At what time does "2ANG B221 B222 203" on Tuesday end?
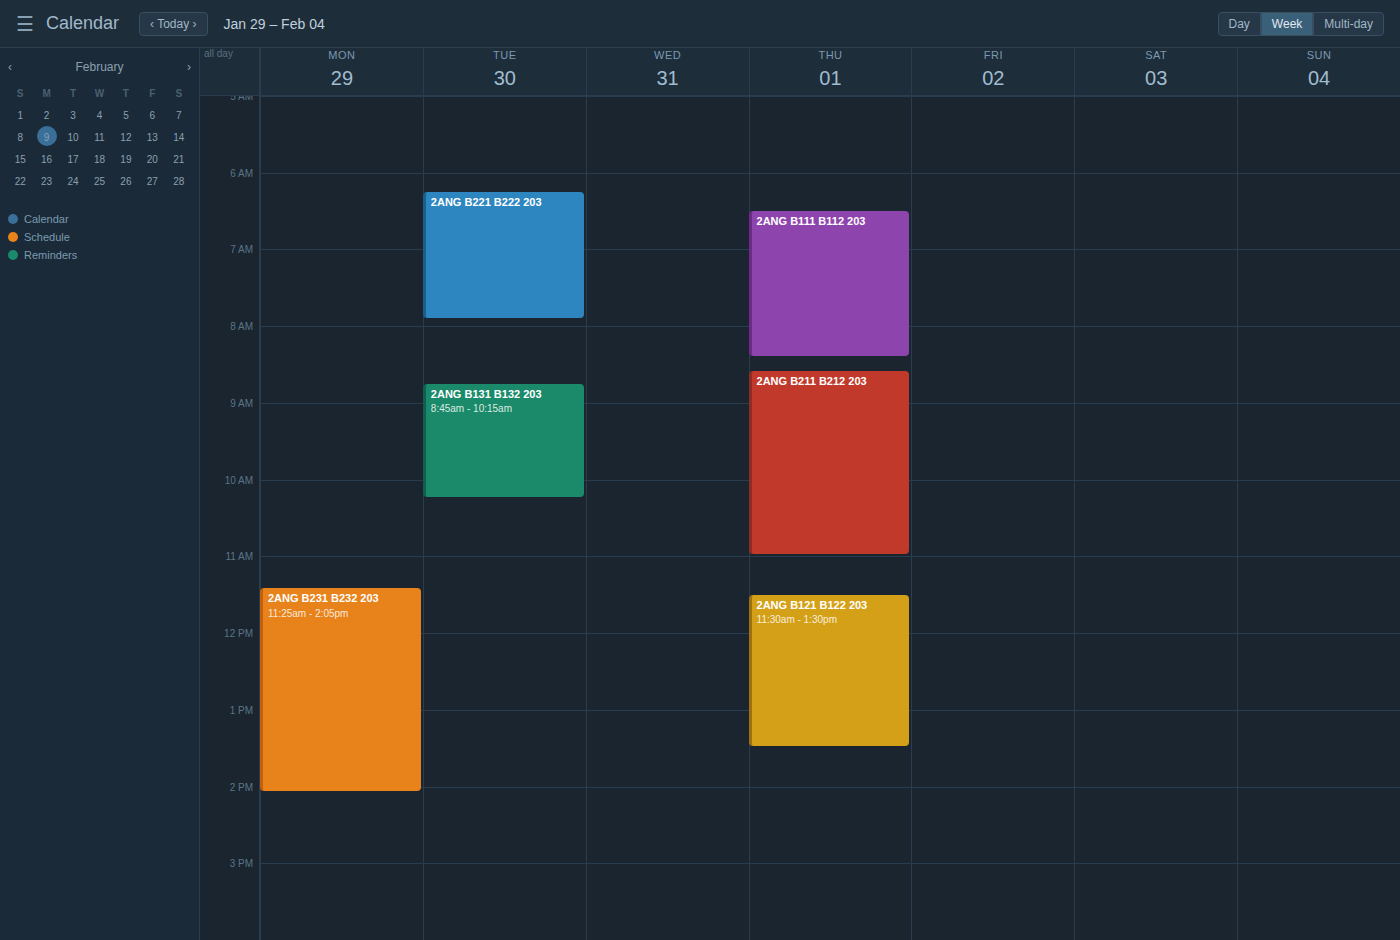
7:55 AM